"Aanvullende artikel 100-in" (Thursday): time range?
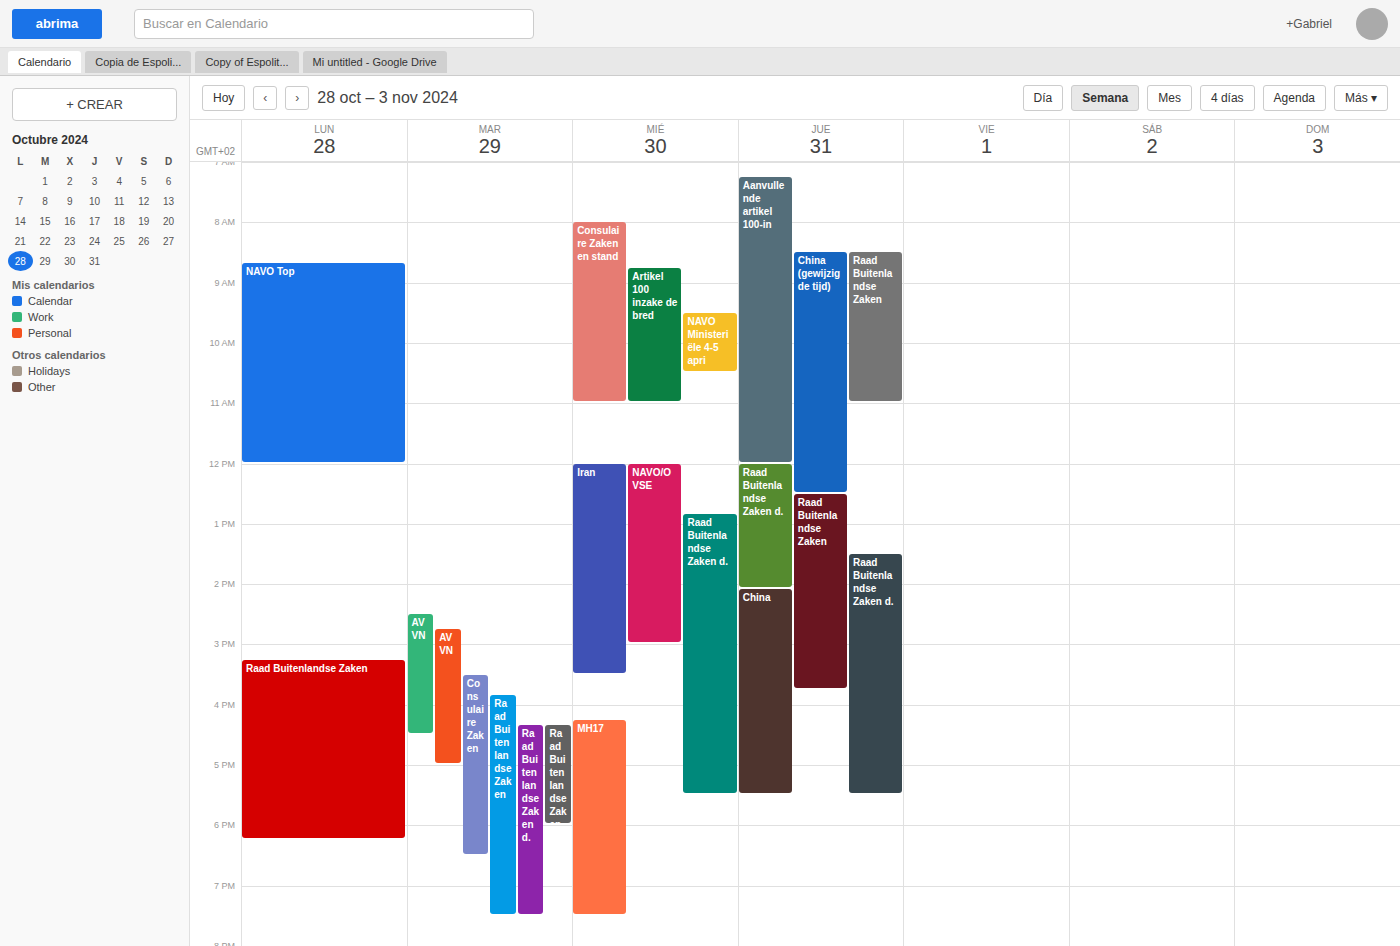
7:15 AM to 12:00 PM